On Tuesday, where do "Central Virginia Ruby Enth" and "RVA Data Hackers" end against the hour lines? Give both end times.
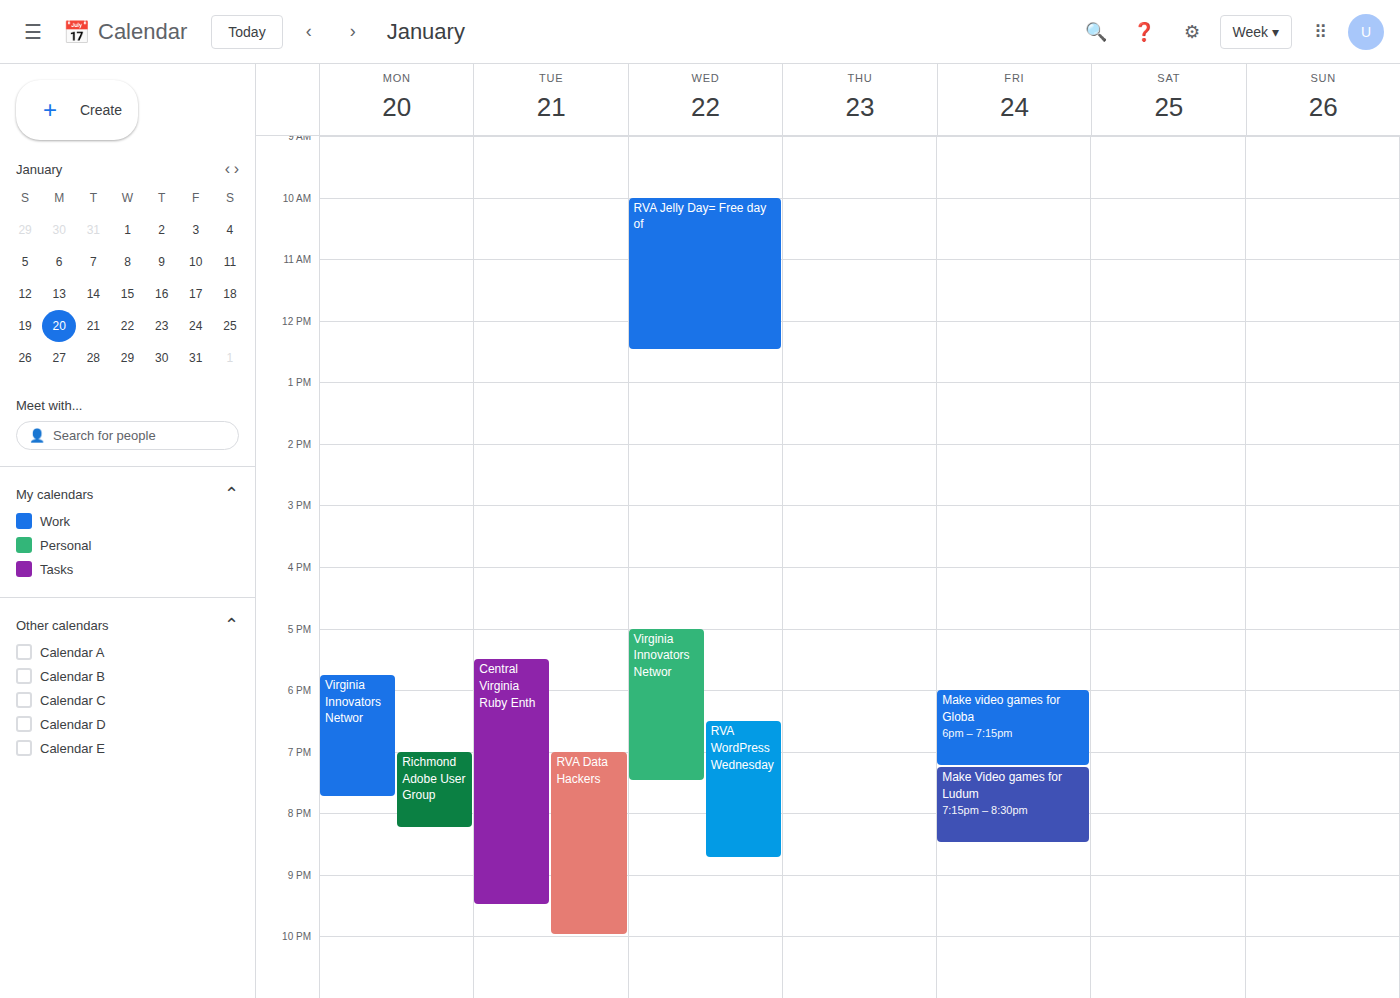
"Central Virginia Ruby Enth": 9:30 PM, halfway between the 9 PM and 10 PM lines. "RVA Data Hackers": 10:00 PM, exactly on the 10 PM line.